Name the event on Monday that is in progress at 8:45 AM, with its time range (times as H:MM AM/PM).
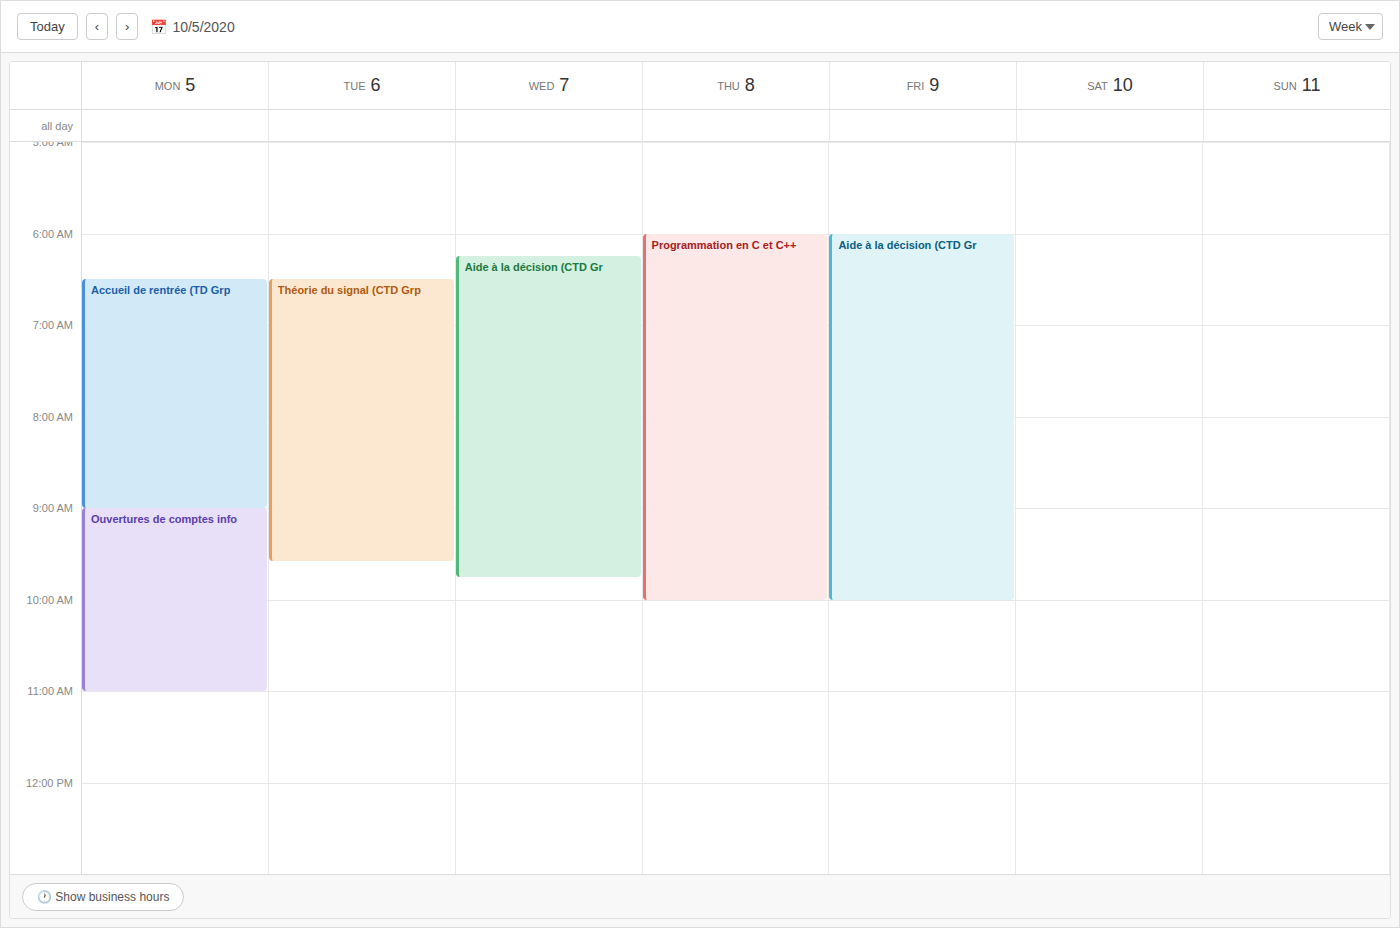
"Accueil de rentrée (TD Grp", 6:30 AM to 9:00 AM